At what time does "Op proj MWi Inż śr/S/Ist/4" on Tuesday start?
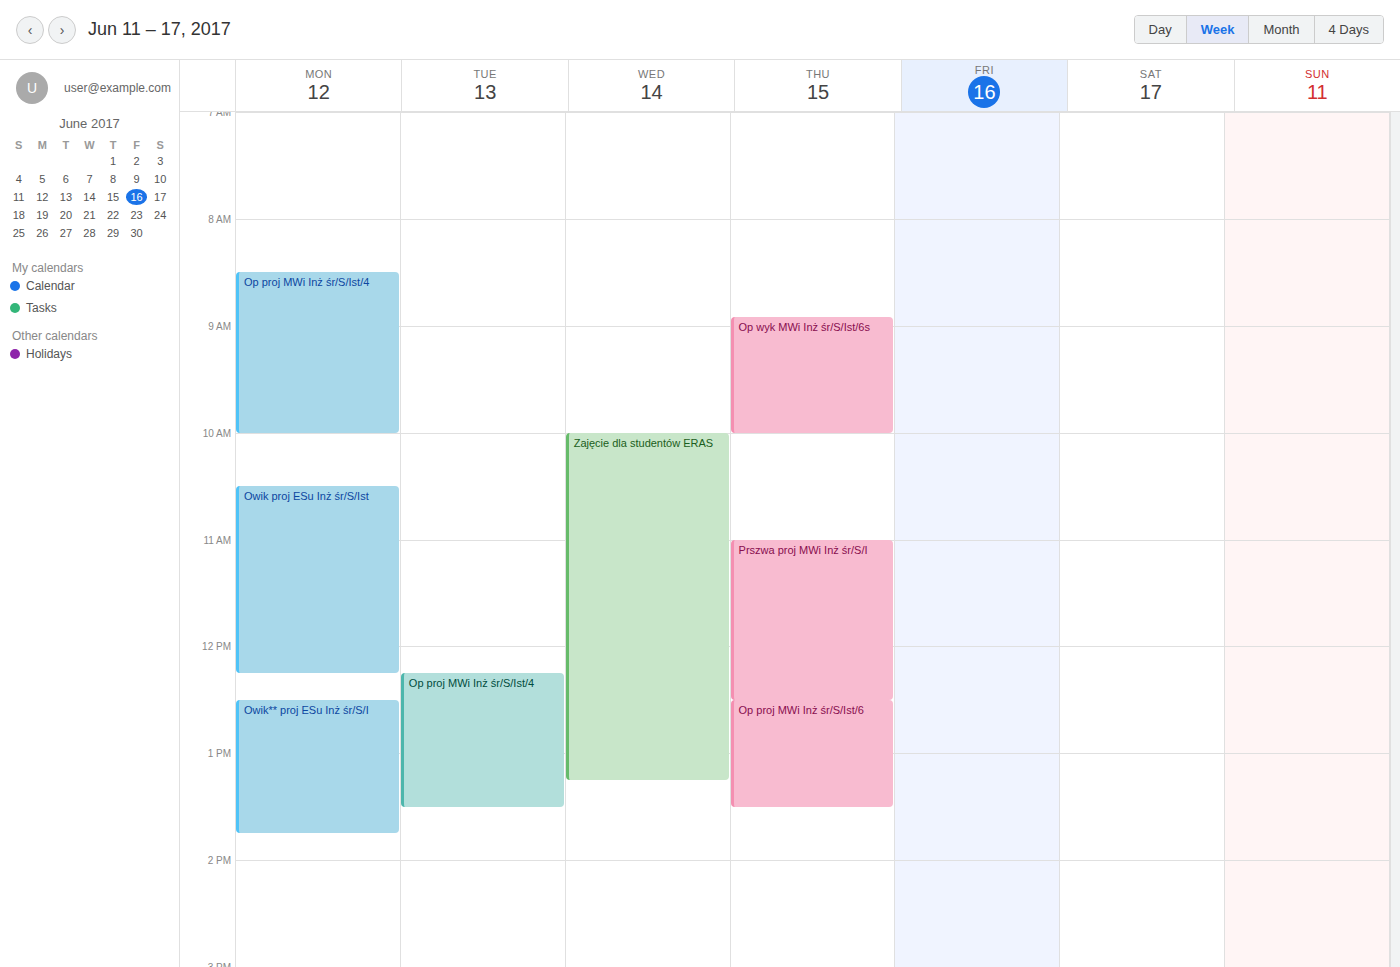
12:15 PM